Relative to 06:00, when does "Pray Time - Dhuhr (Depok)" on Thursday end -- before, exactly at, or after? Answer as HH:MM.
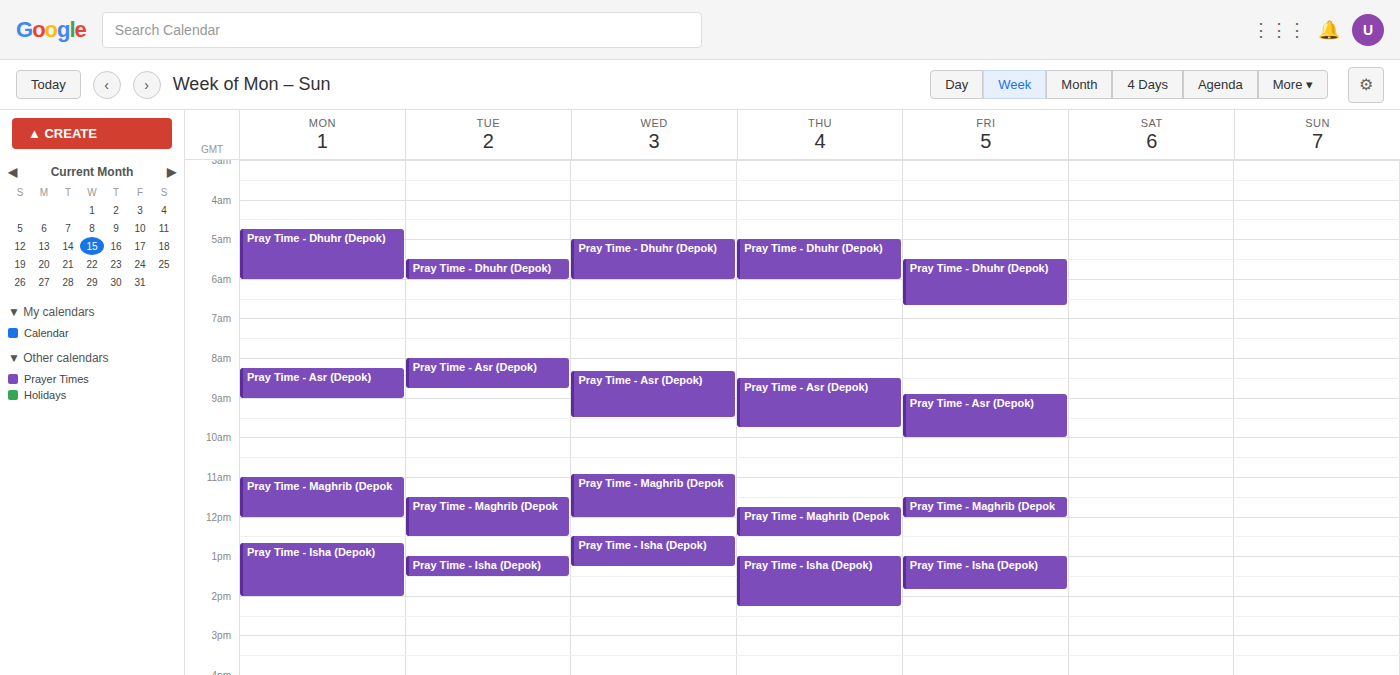
06:00 -- exactly at 06:00, on the 06:00 line.